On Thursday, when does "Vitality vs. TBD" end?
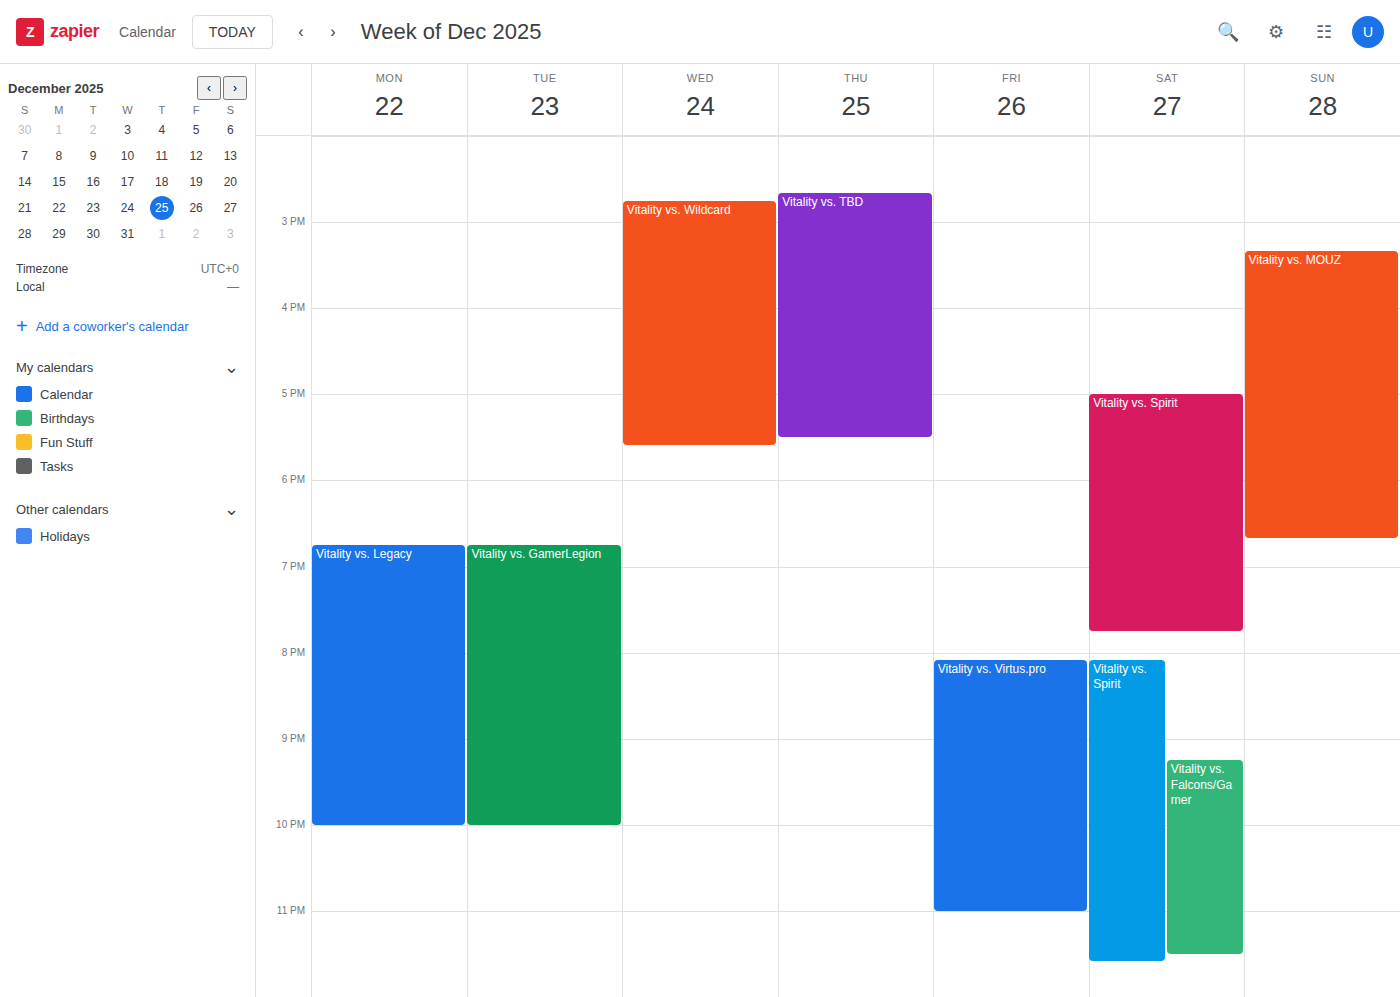
5:30 PM